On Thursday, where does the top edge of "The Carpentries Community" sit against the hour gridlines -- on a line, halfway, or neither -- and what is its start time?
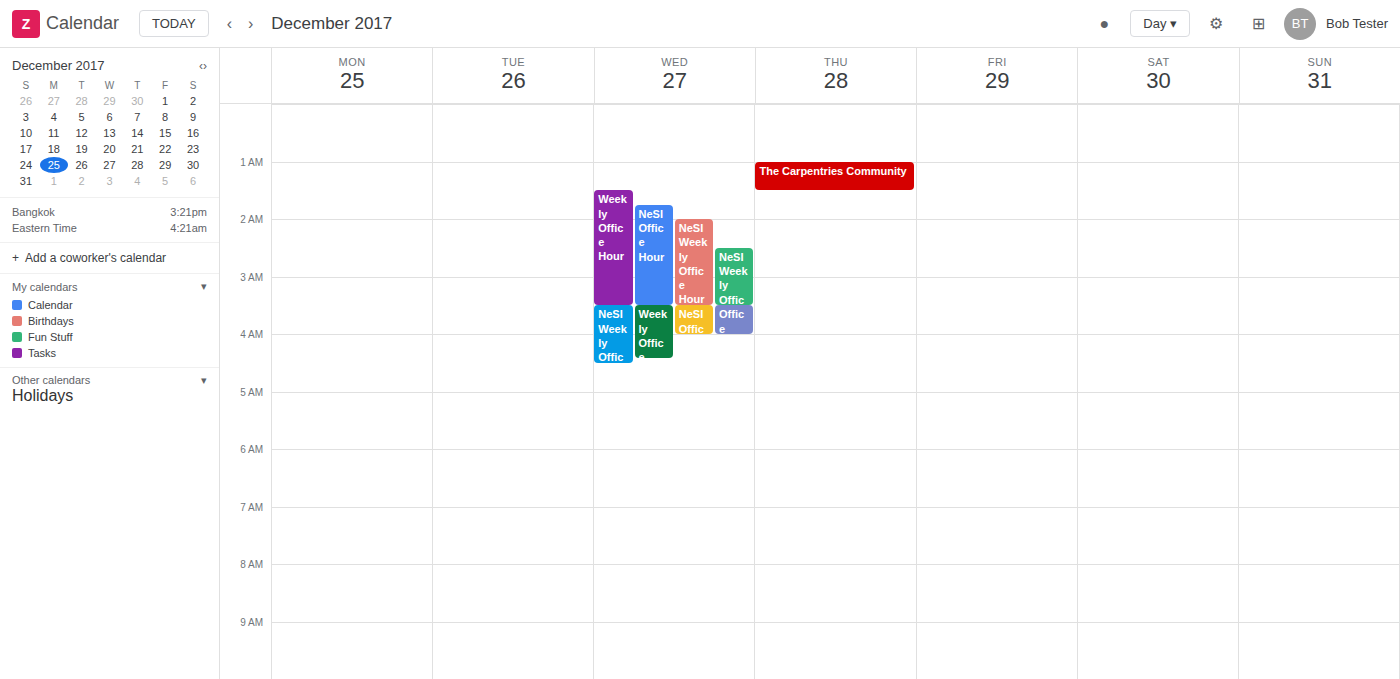
01:00 -- exactly on the 01:00 line.